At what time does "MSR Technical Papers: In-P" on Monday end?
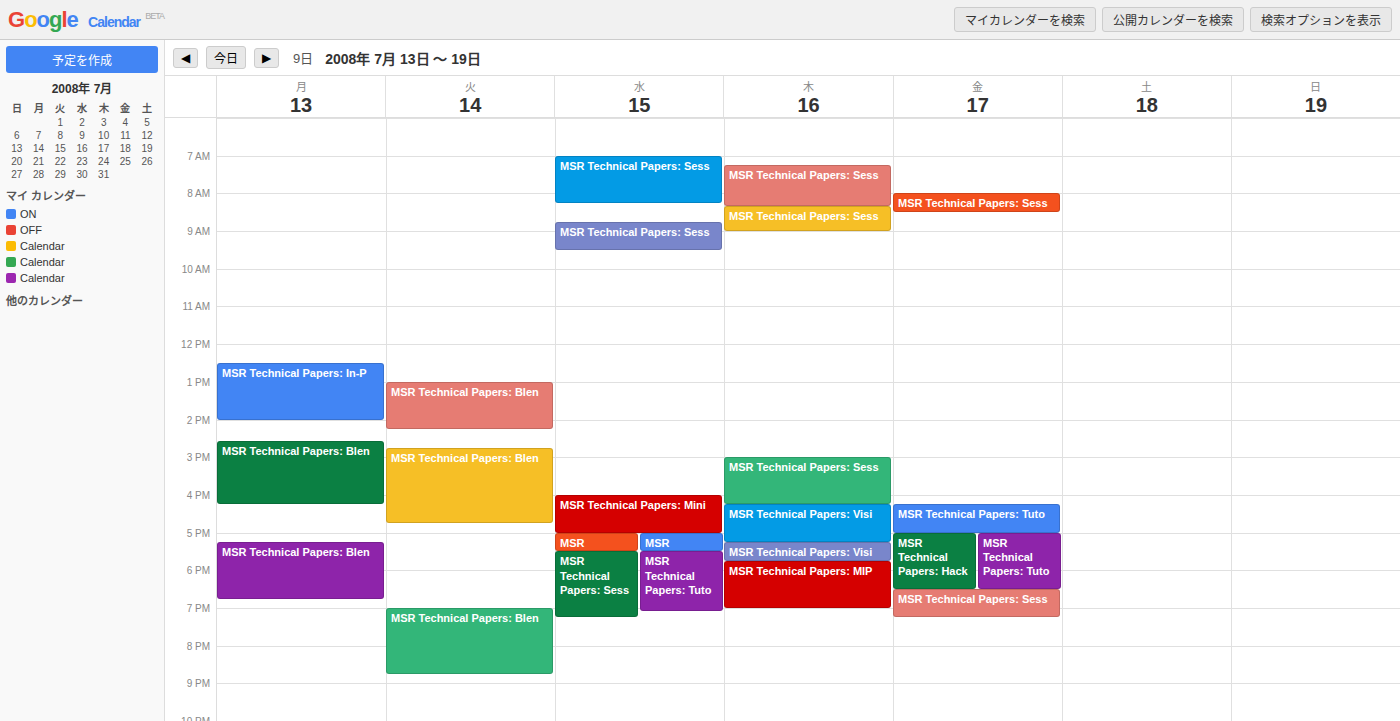
2:00 PM